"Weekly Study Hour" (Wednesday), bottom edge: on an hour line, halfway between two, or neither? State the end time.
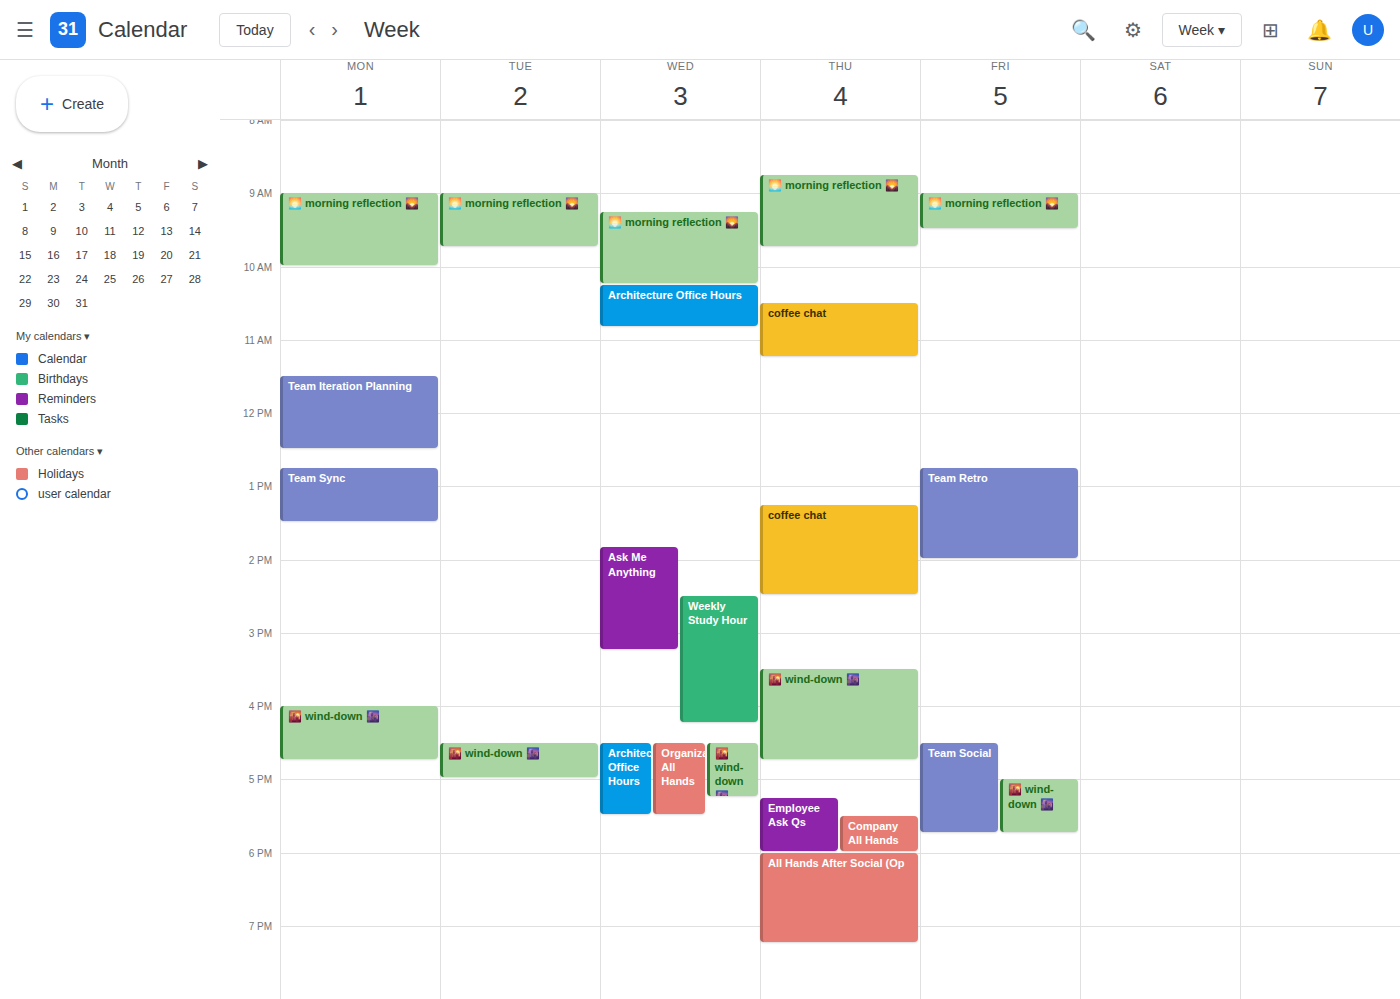
4:15 PM -- neither: a quarter of the way from the 4 PM line to the 5 PM line.